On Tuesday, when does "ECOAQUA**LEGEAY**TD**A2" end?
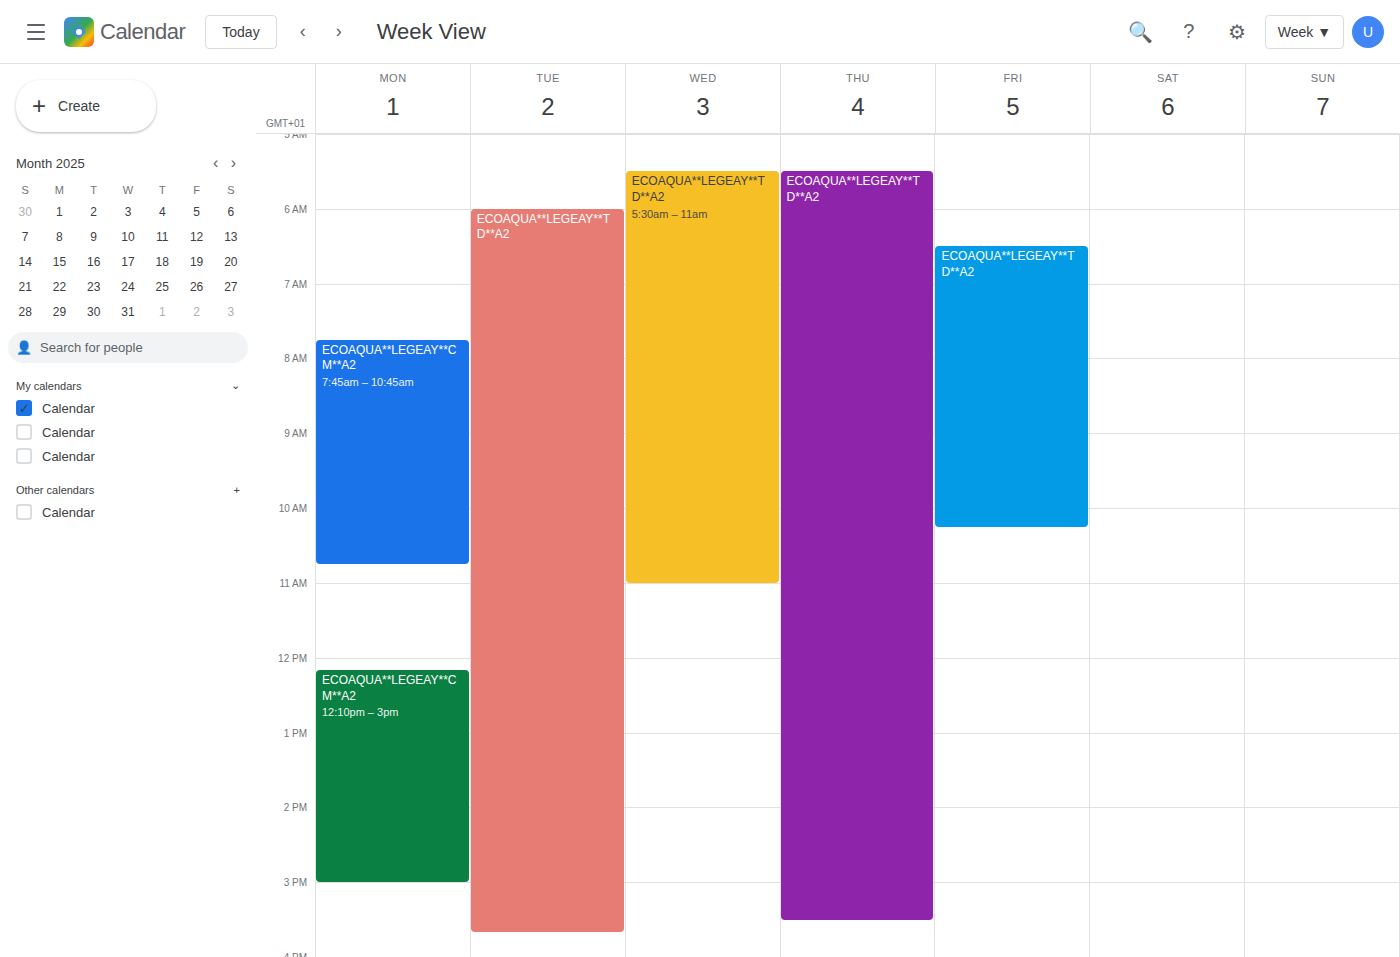
3:40 PM